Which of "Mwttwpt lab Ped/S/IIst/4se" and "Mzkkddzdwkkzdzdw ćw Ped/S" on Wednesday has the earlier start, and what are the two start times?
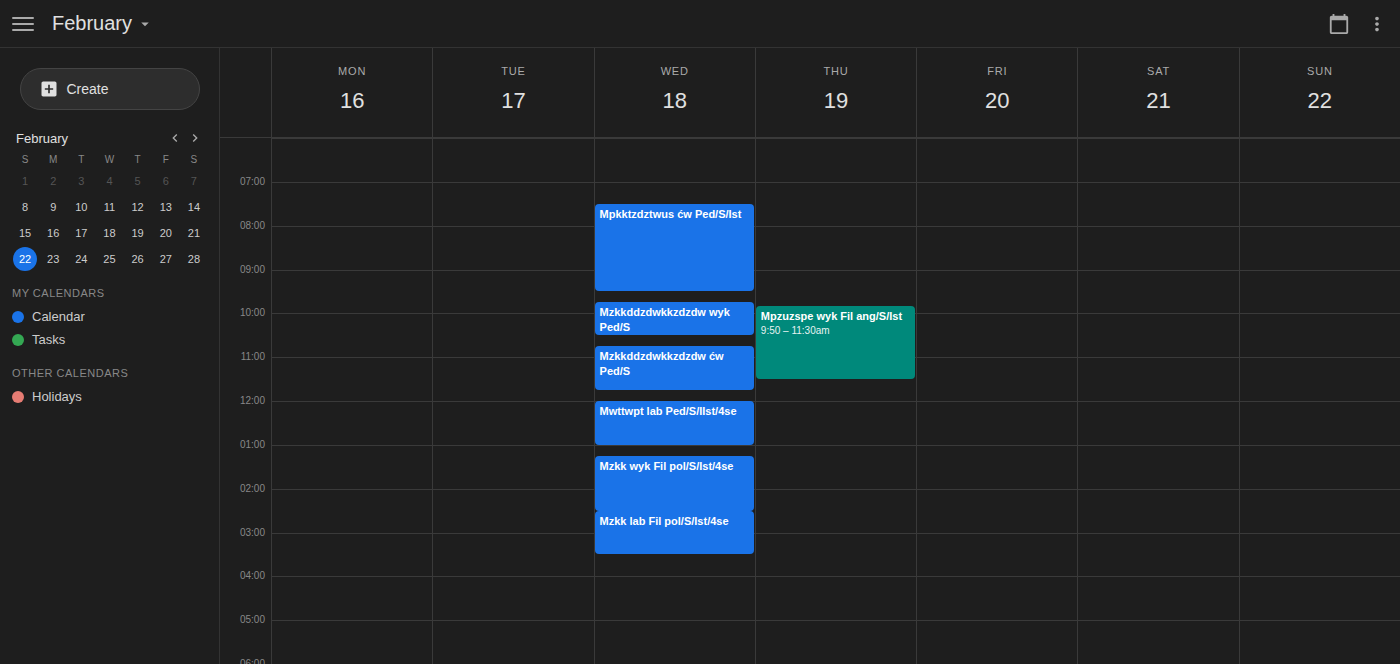
"Mzkkddzdwkkzdzdw ćw Ped/S" 10:45 AM; "Mwttwpt lab Ped/S/IIst/4se" 12:00 PM.